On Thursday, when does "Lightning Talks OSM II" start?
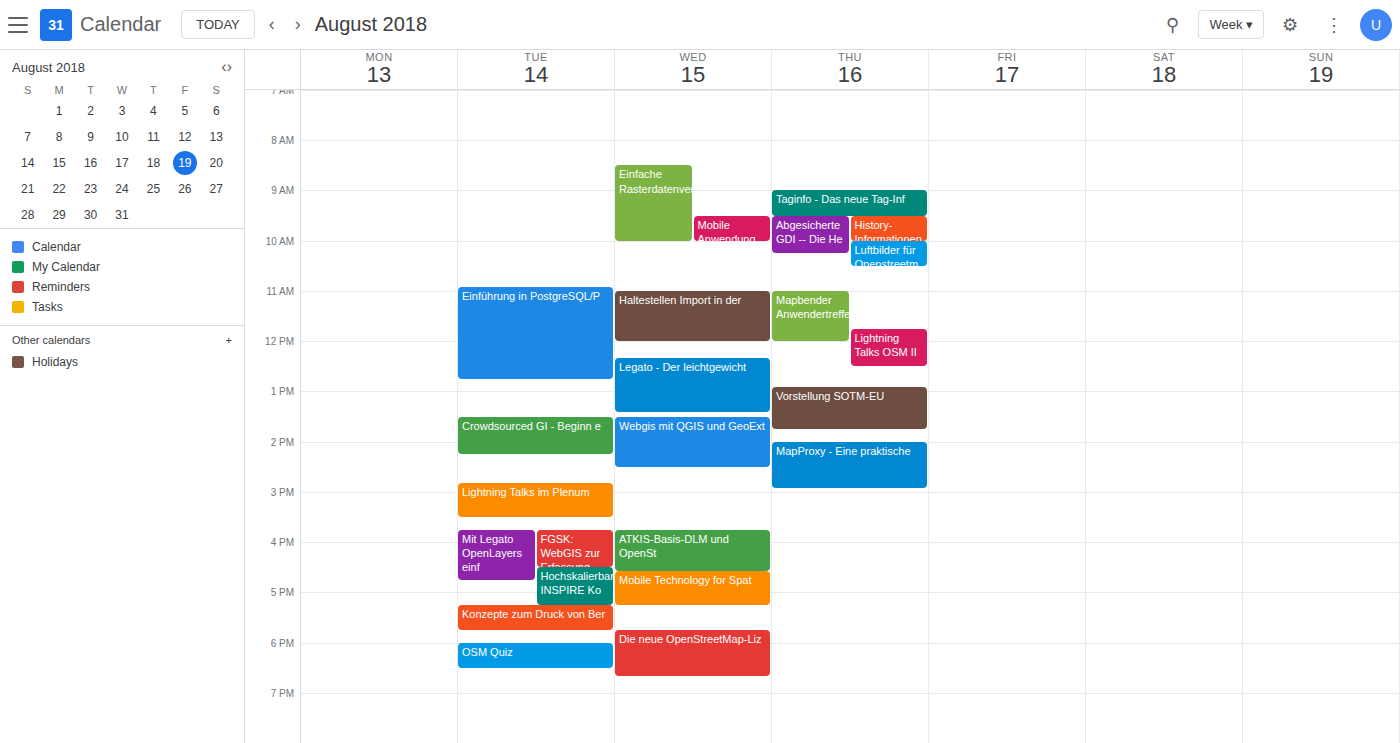
11:45 AM